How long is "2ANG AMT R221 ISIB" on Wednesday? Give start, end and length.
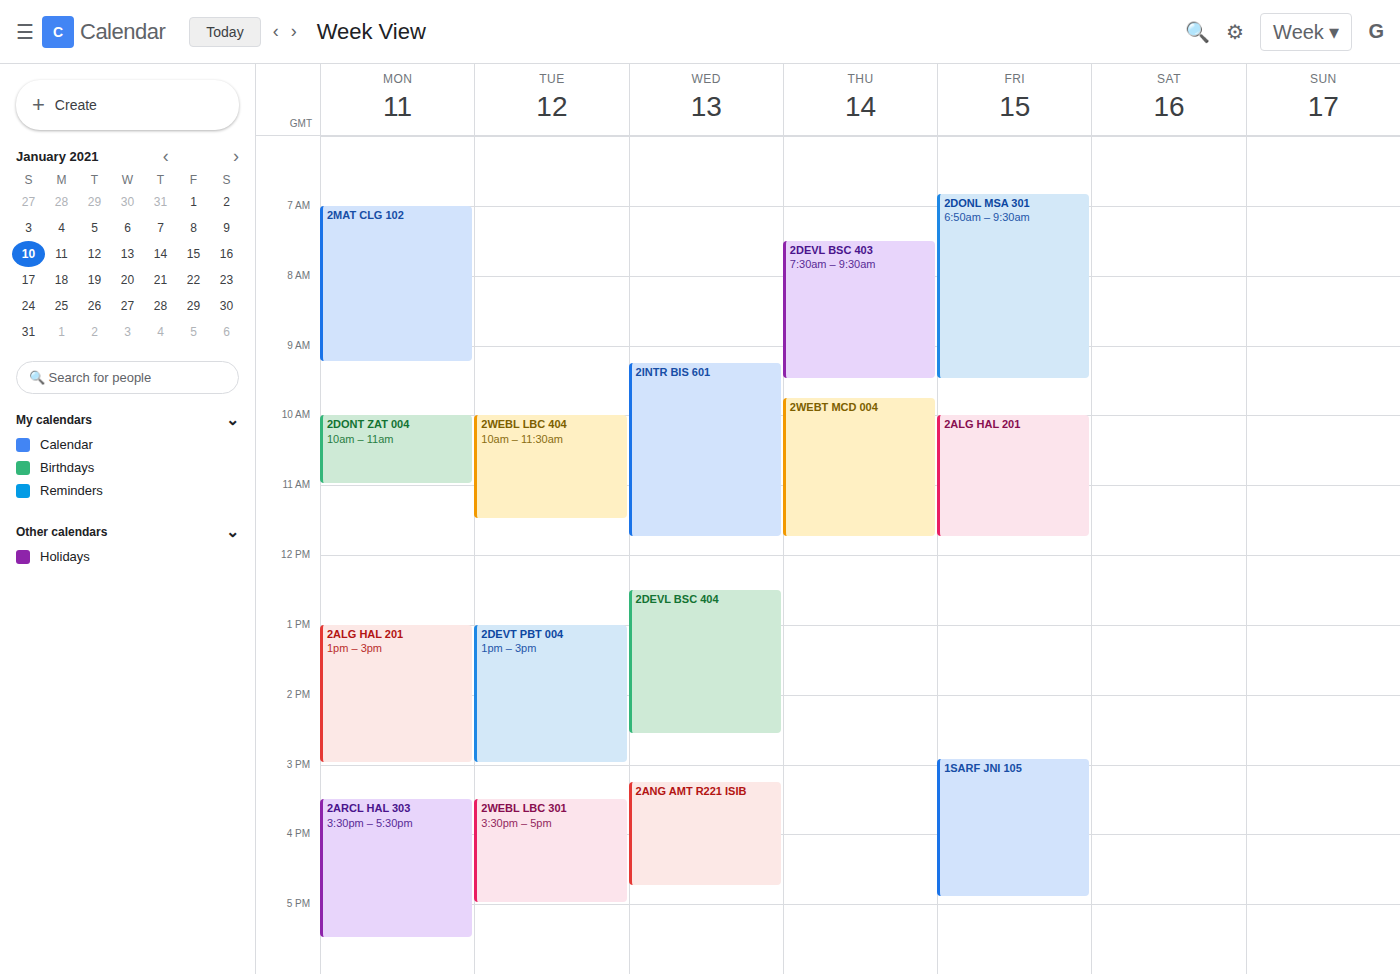
3:15 PM to 4:45 PM, 1 hour 30 minutes